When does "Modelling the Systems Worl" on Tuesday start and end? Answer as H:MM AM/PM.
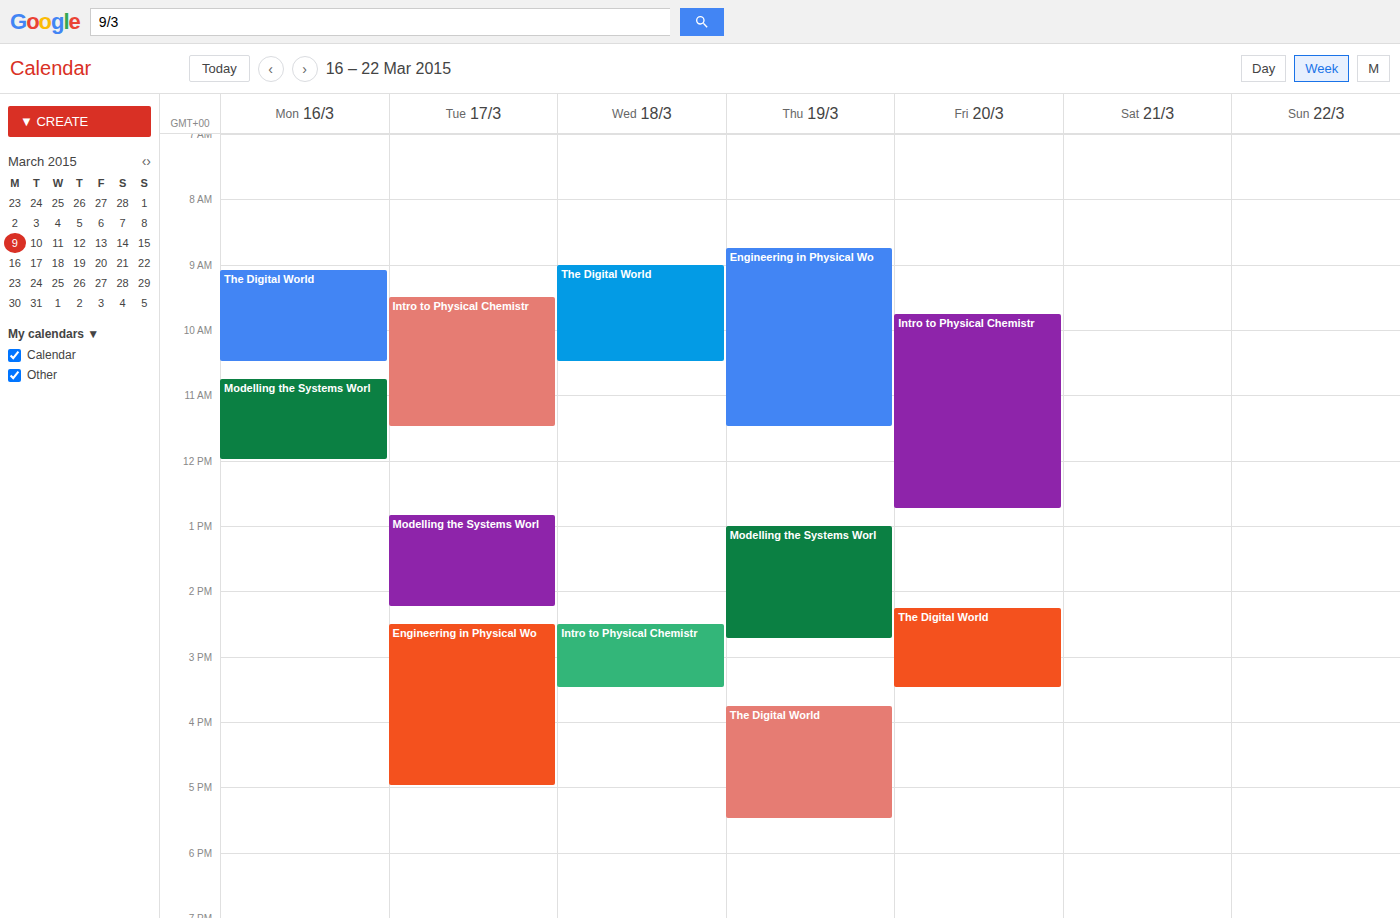
12:50 PM to 2:15 PM